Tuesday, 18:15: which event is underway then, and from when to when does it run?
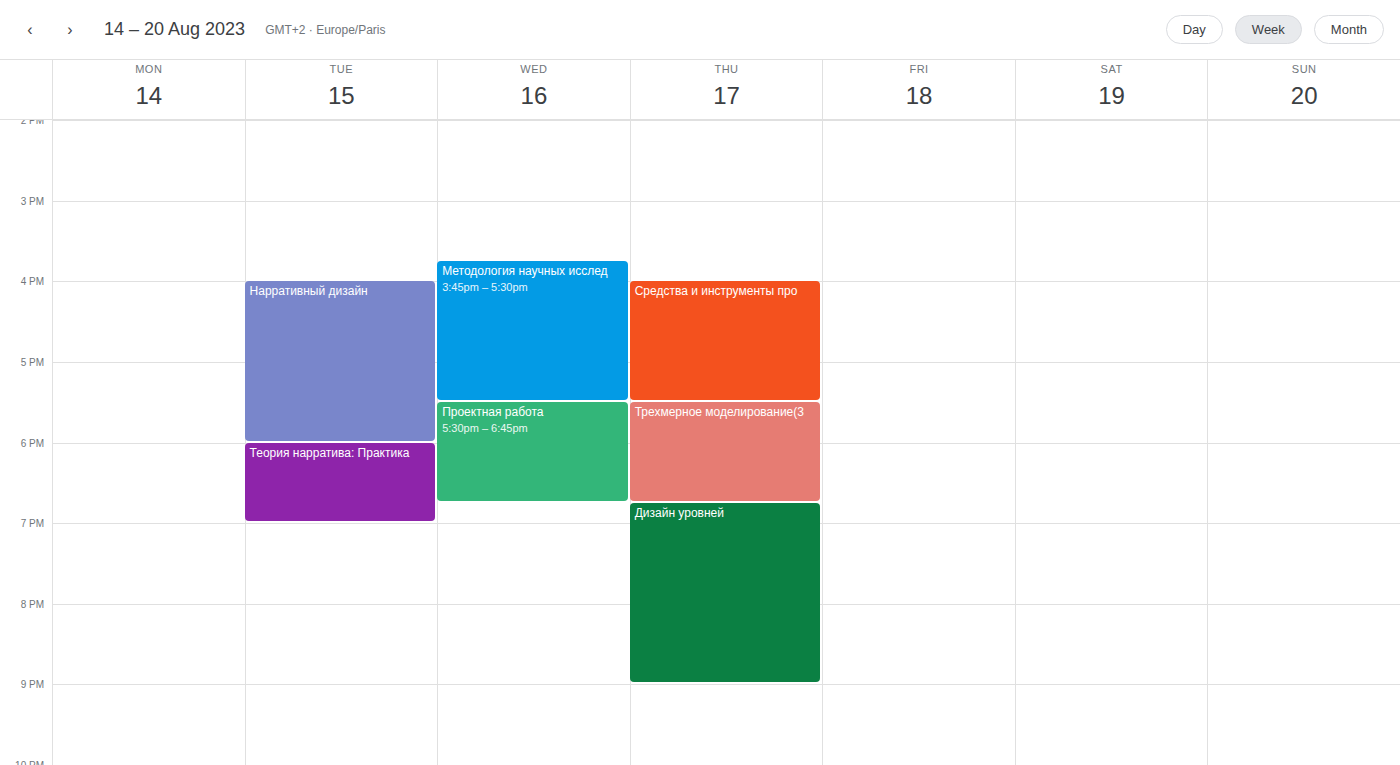
"Теория нарратива: Практика", 18:00 to 19:00